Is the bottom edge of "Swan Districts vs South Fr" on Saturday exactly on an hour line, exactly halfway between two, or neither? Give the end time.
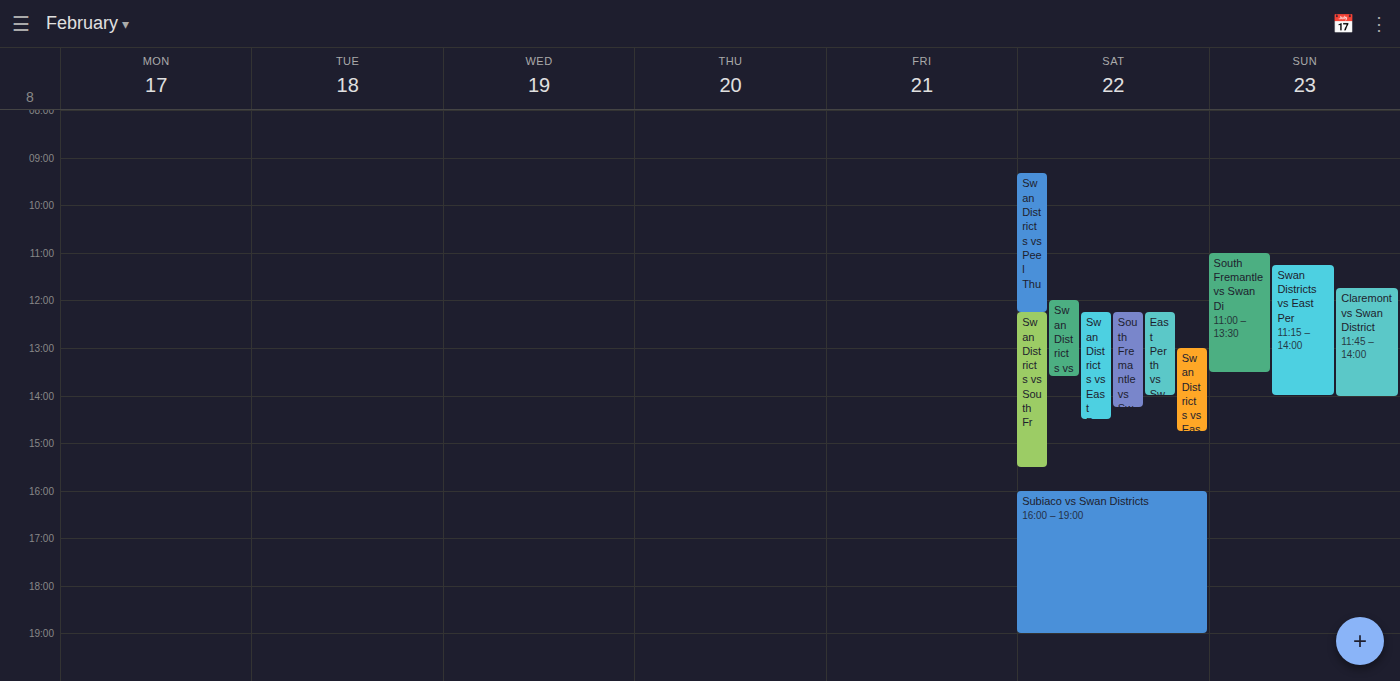
3:30 PM -- halfway between the 3 PM and 4 PM lines.